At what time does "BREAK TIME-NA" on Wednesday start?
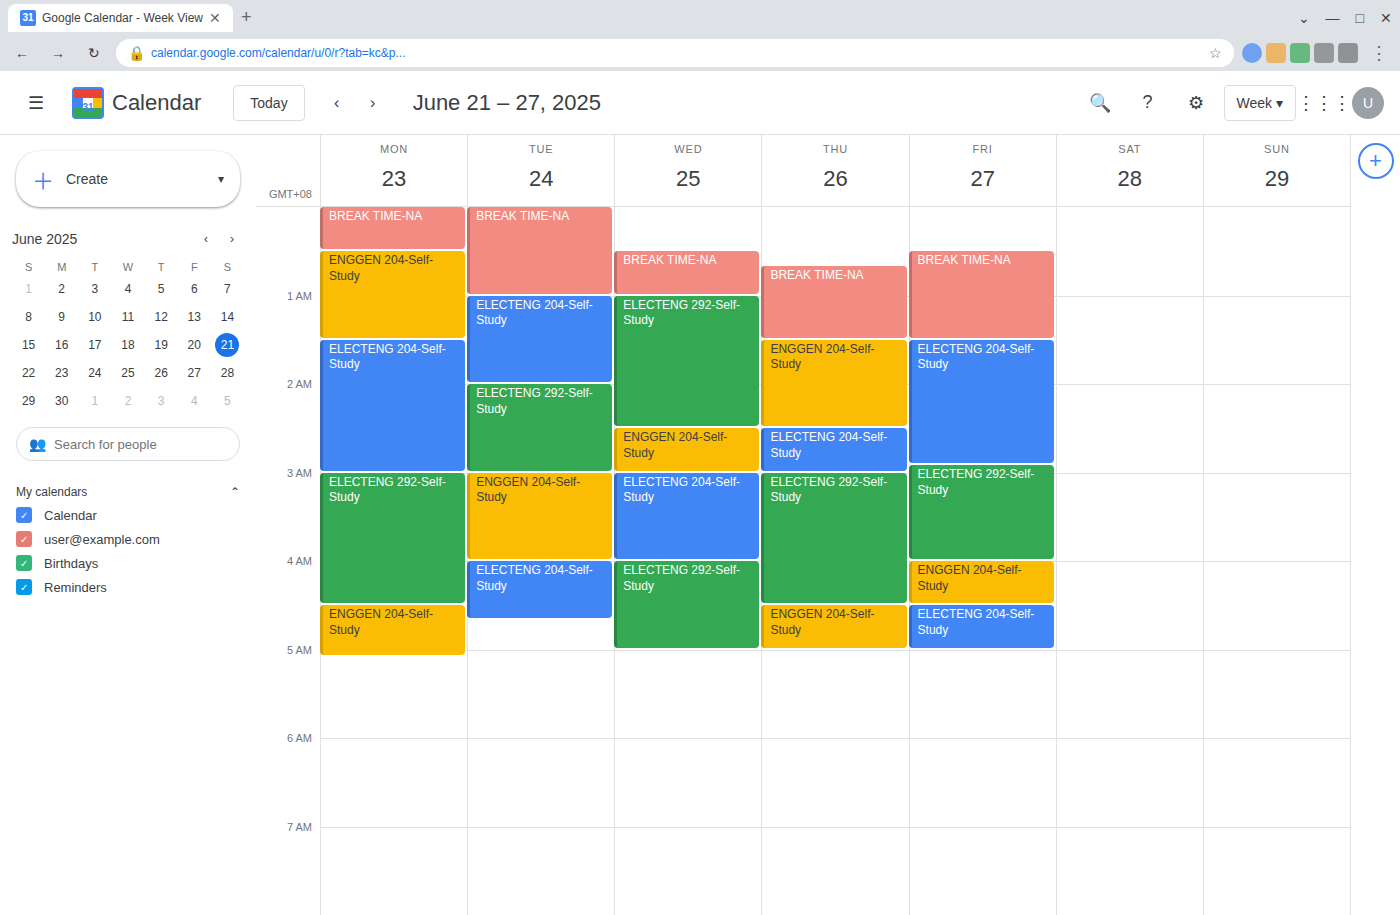
12:30 AM